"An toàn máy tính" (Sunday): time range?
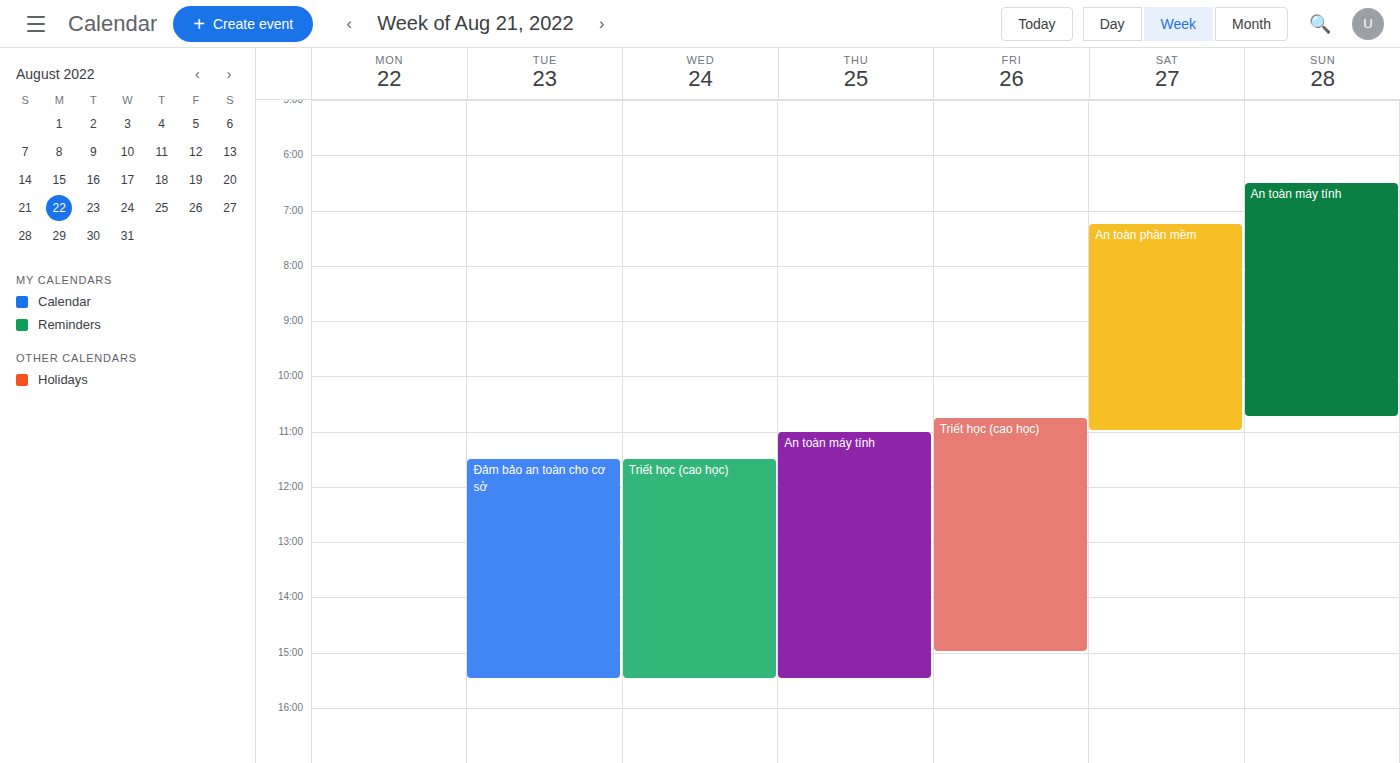
6:30 AM to 10:45 AM